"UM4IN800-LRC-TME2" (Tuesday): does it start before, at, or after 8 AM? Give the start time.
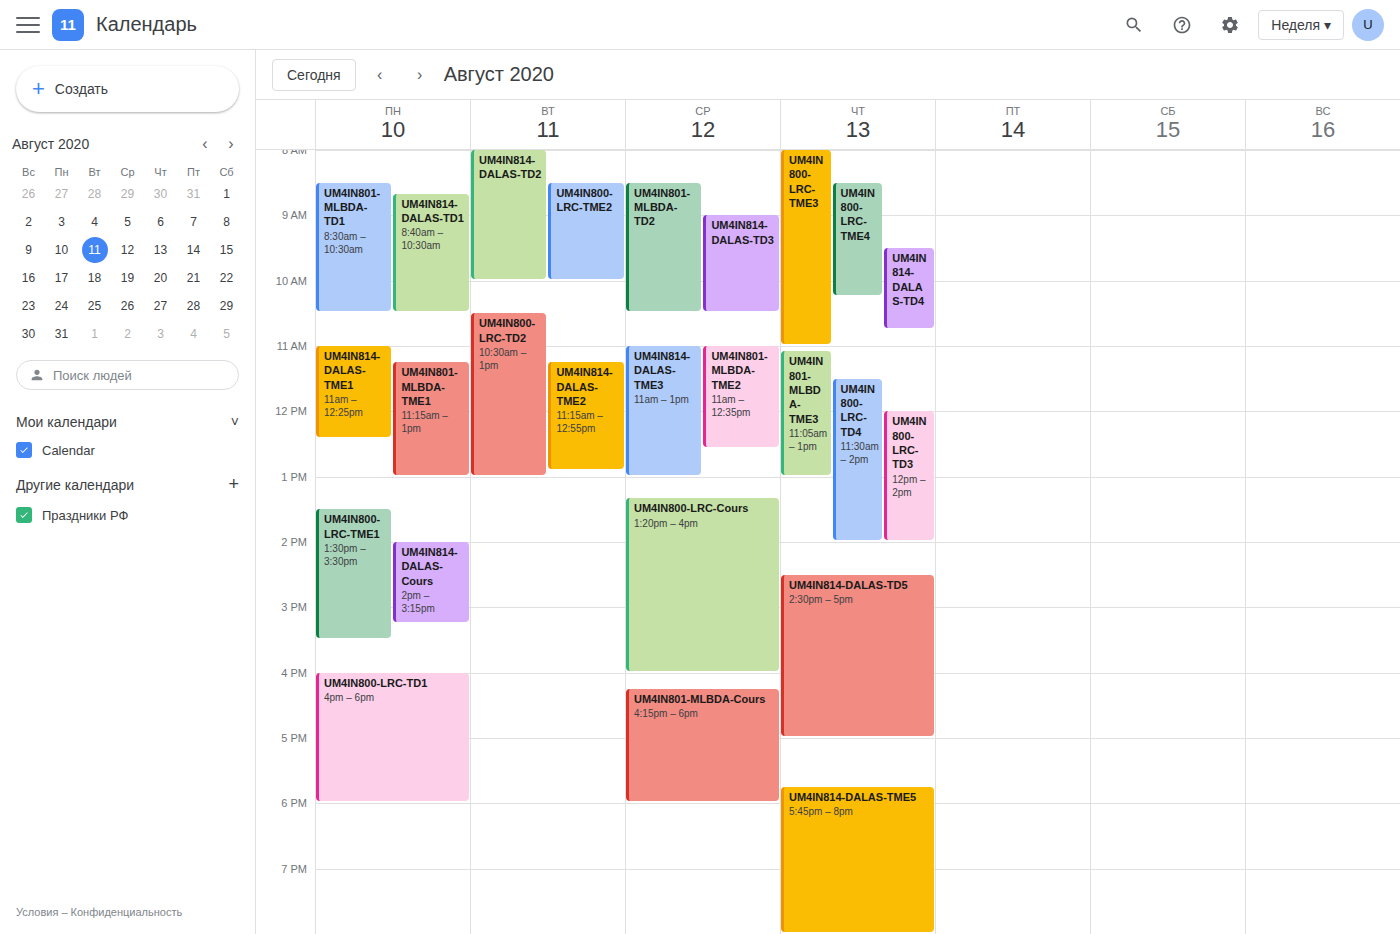
8:30 AM -- after 8 AM, 30 minutes below the 8 AM line.